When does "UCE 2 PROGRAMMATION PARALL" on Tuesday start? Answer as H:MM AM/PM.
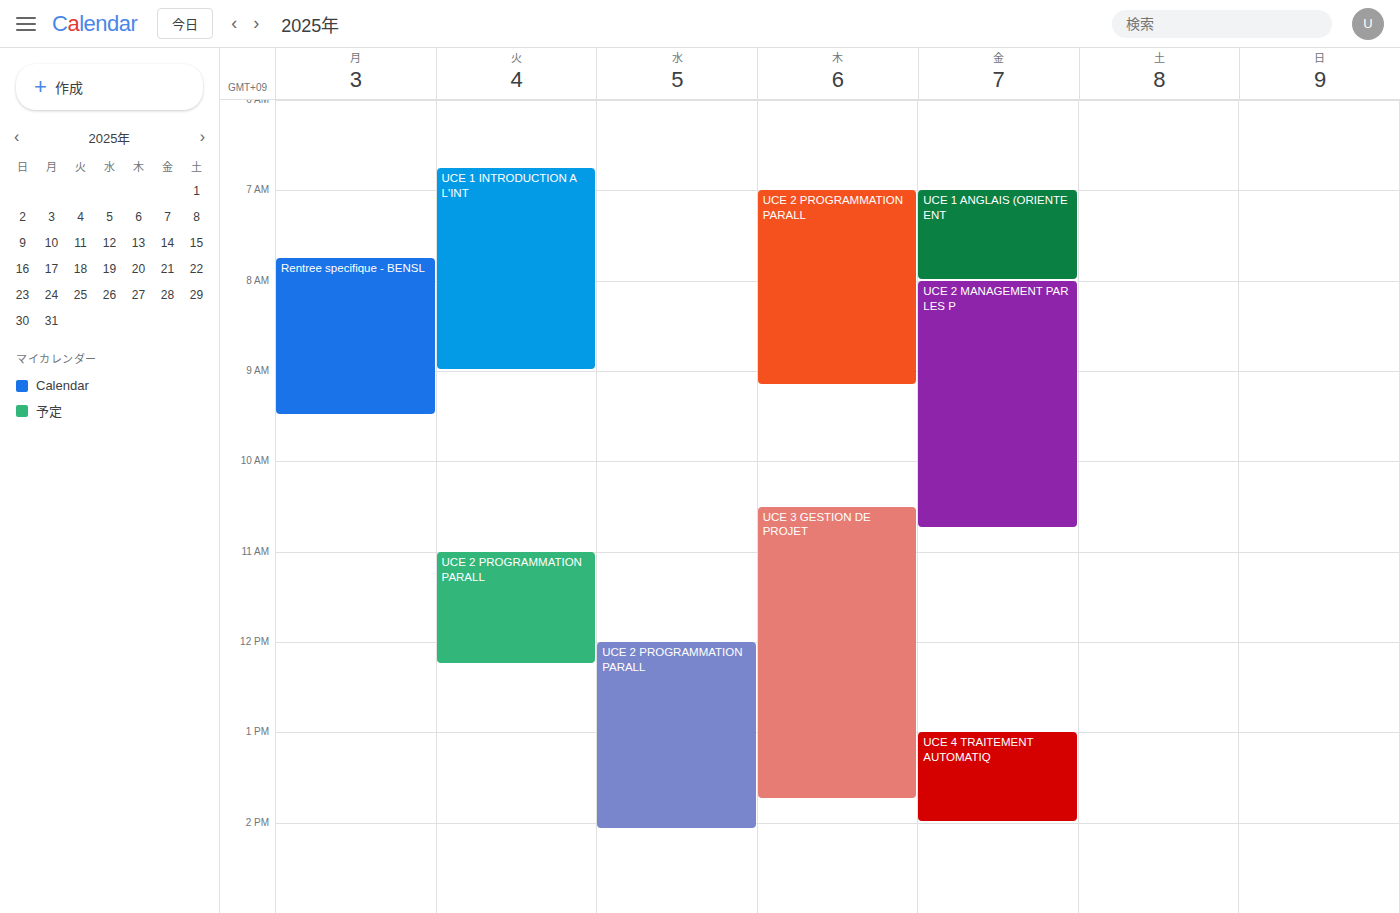
11:00 AM